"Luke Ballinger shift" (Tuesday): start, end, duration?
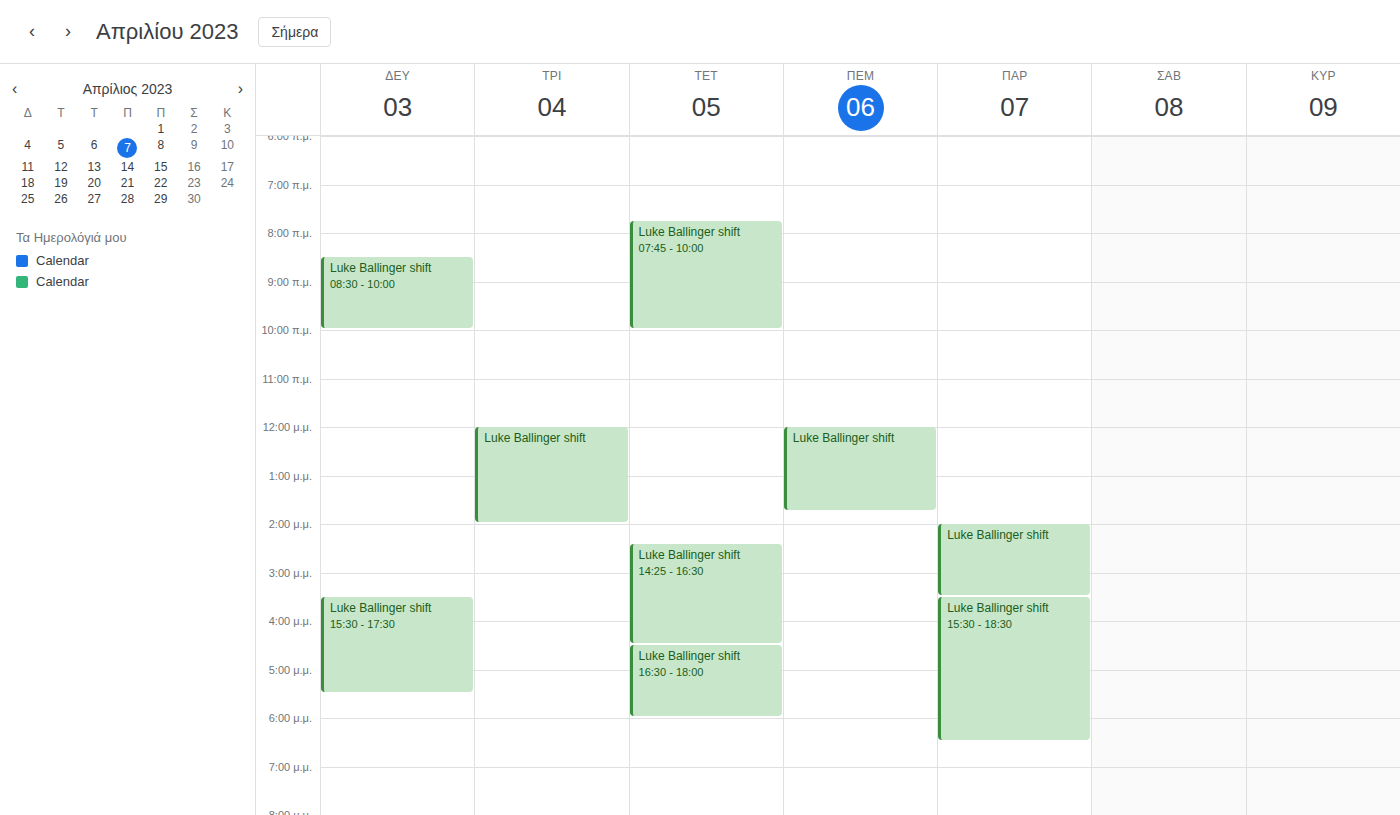
12:00 PM to 2:00 PM, 2 hours